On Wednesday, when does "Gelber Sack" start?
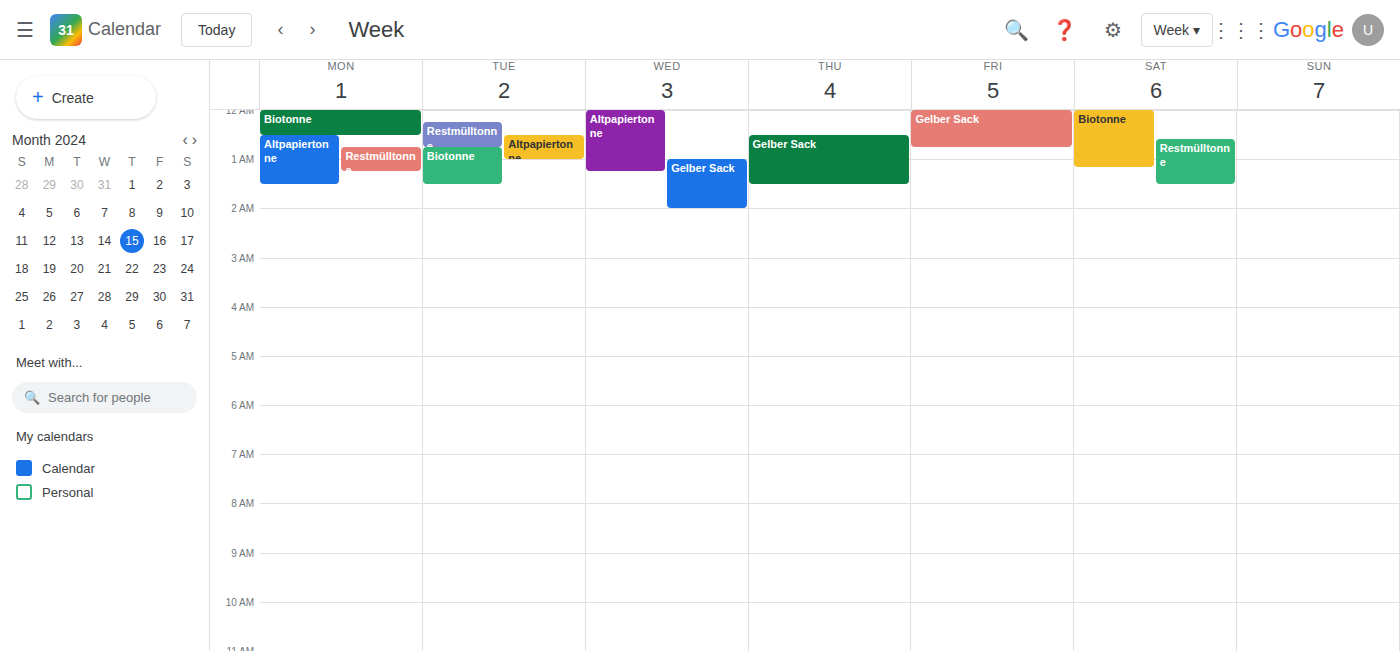
1:00 AM